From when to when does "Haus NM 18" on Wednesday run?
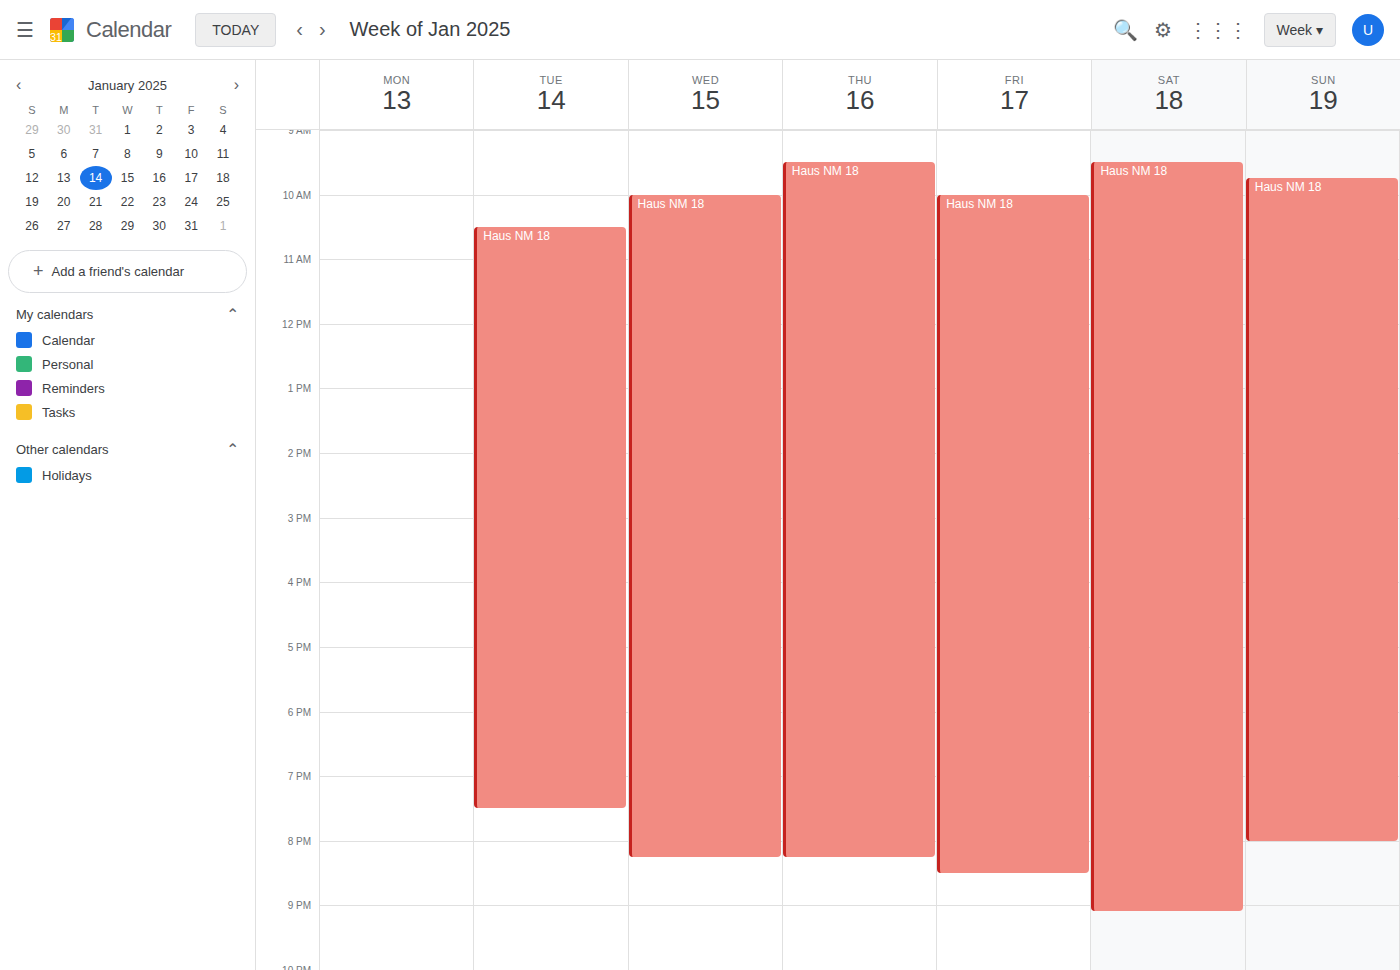
10:00 AM to 8:15 PM